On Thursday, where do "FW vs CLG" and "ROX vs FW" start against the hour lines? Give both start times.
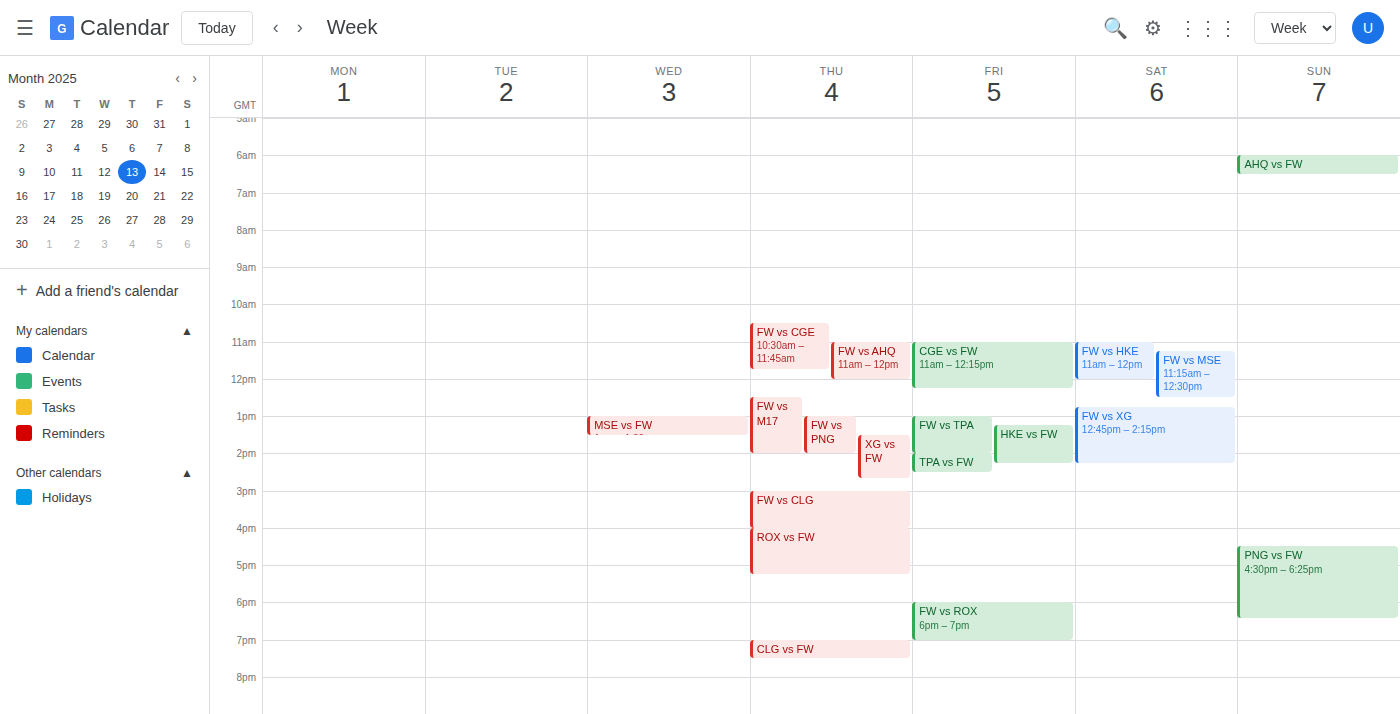
"FW vs CLG": 3:00 PM, exactly on the 3 PM line. "ROX vs FW": 4:00 PM, exactly on the 4 PM line.